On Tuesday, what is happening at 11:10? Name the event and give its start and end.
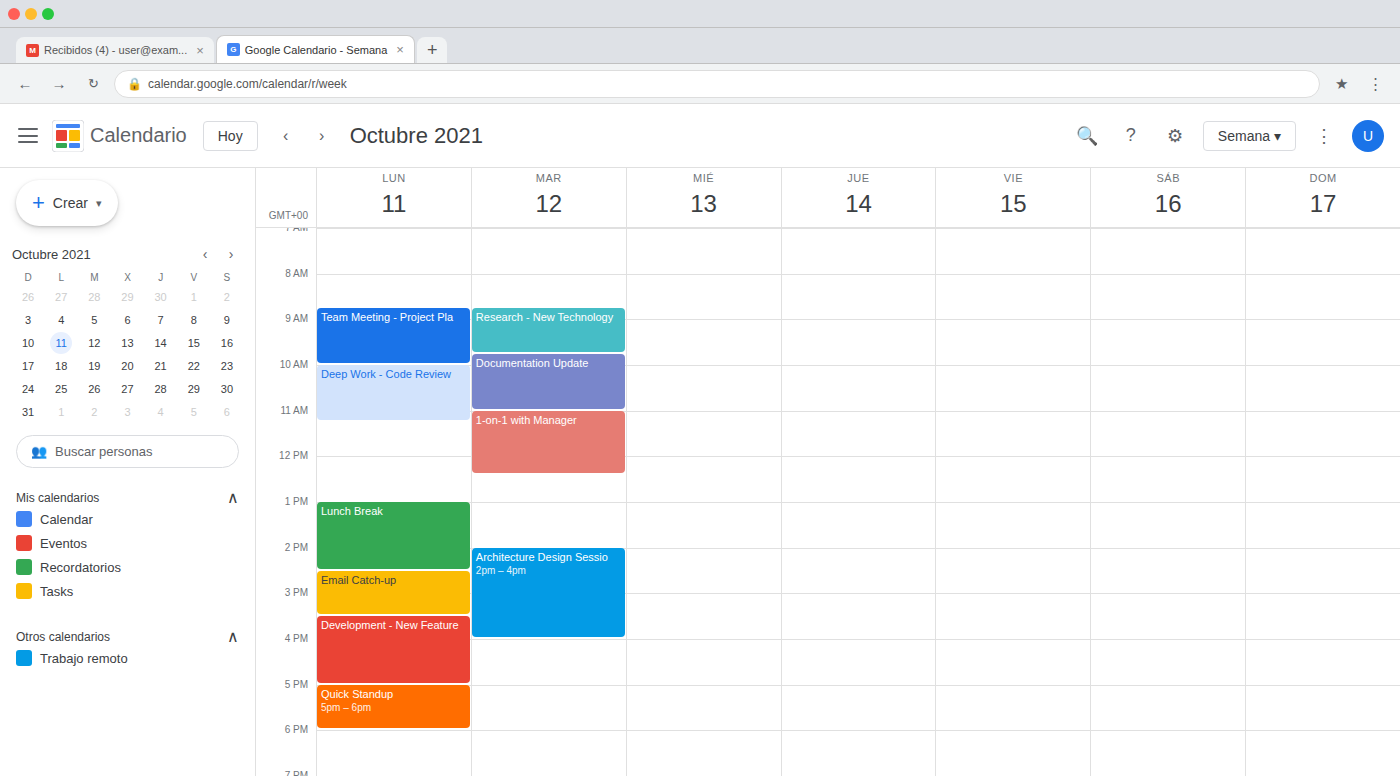
"1-on-1 with Manager", 11:00 to 12:25